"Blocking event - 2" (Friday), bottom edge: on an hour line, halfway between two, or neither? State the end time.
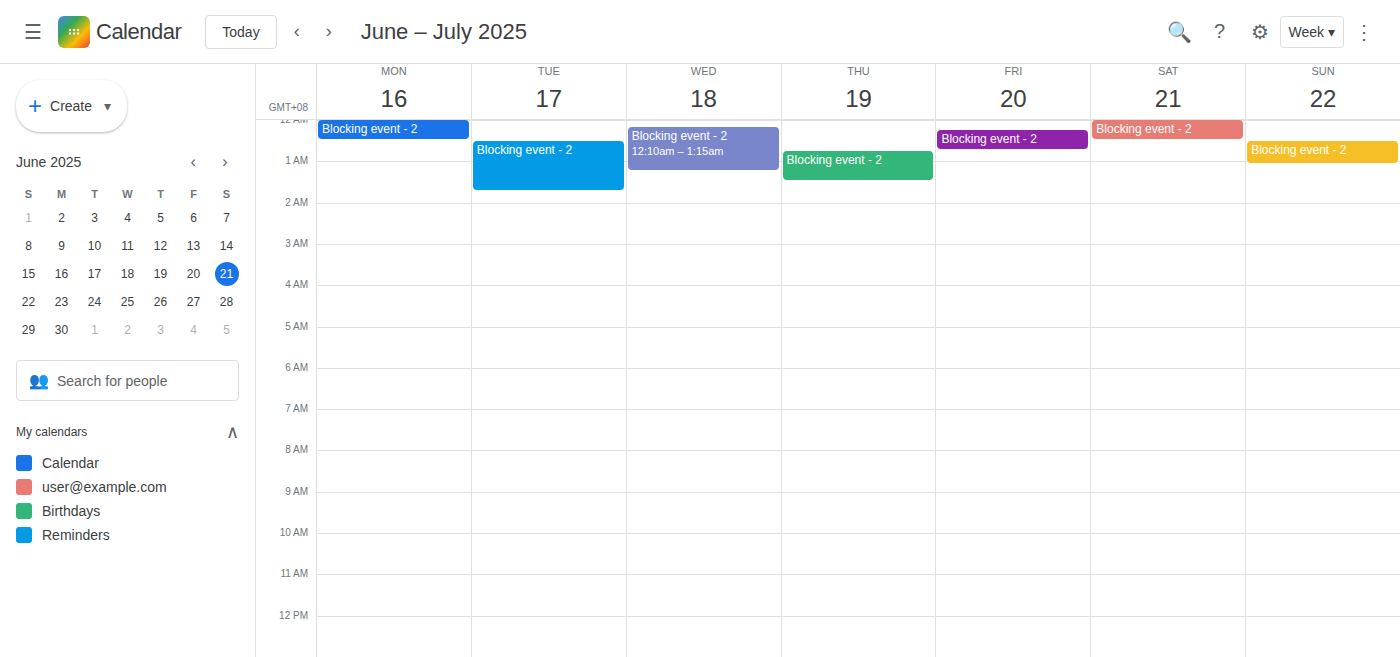
12:45 AM -- neither: three quarters of the way from the 12 AM line to the 1 AM line.